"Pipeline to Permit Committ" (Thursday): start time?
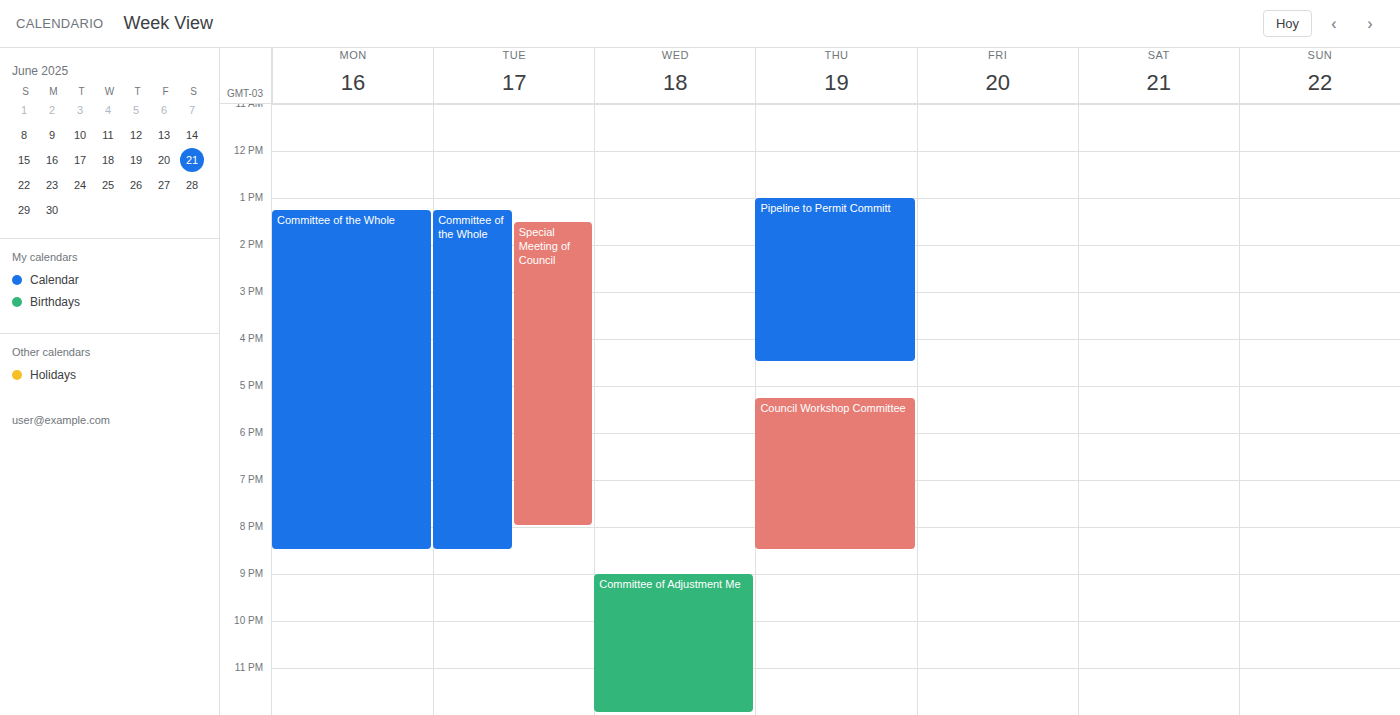
1:00 PM